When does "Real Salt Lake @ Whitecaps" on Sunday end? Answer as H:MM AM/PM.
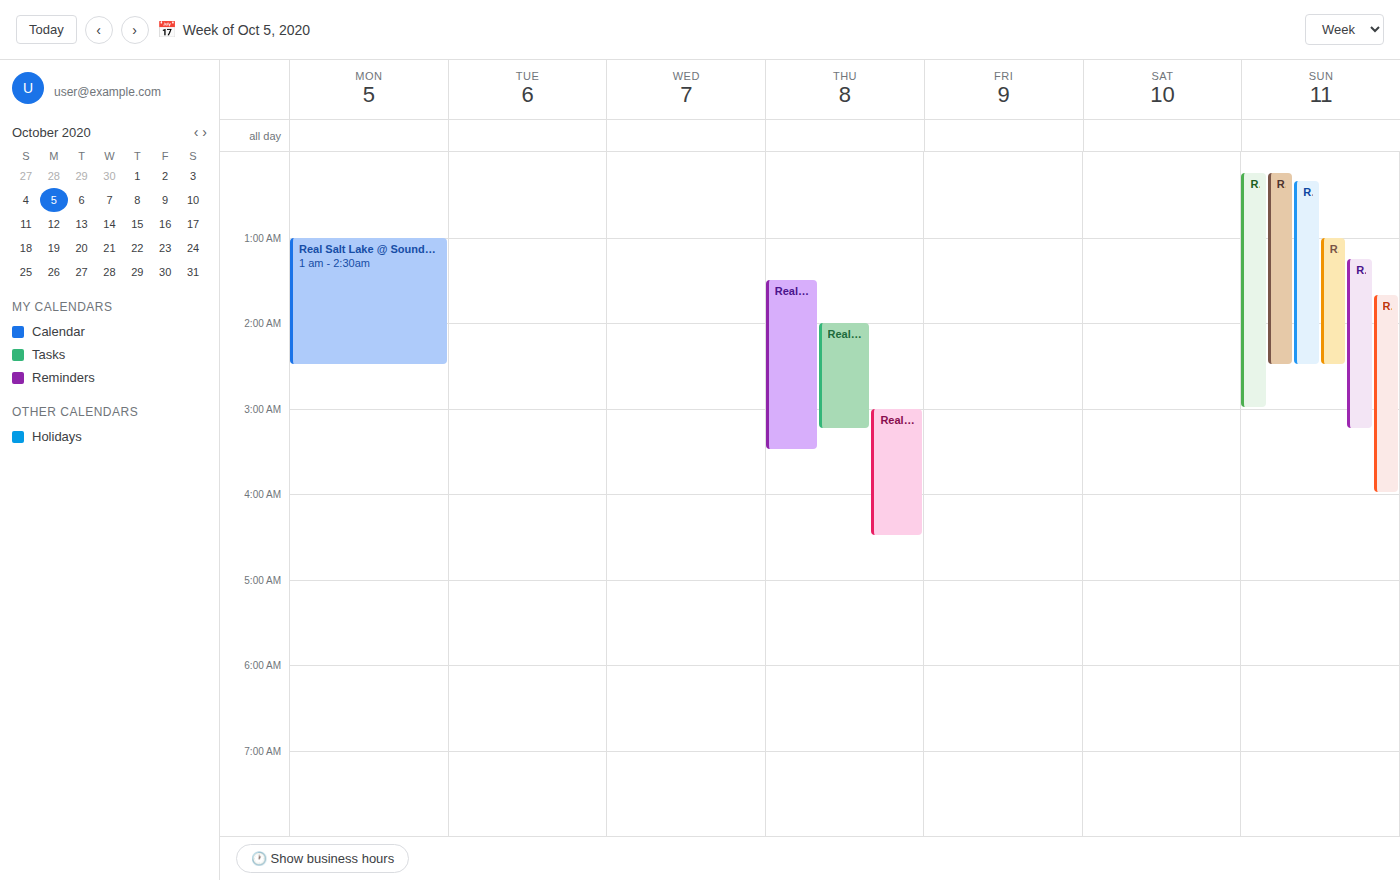
3:00 AM